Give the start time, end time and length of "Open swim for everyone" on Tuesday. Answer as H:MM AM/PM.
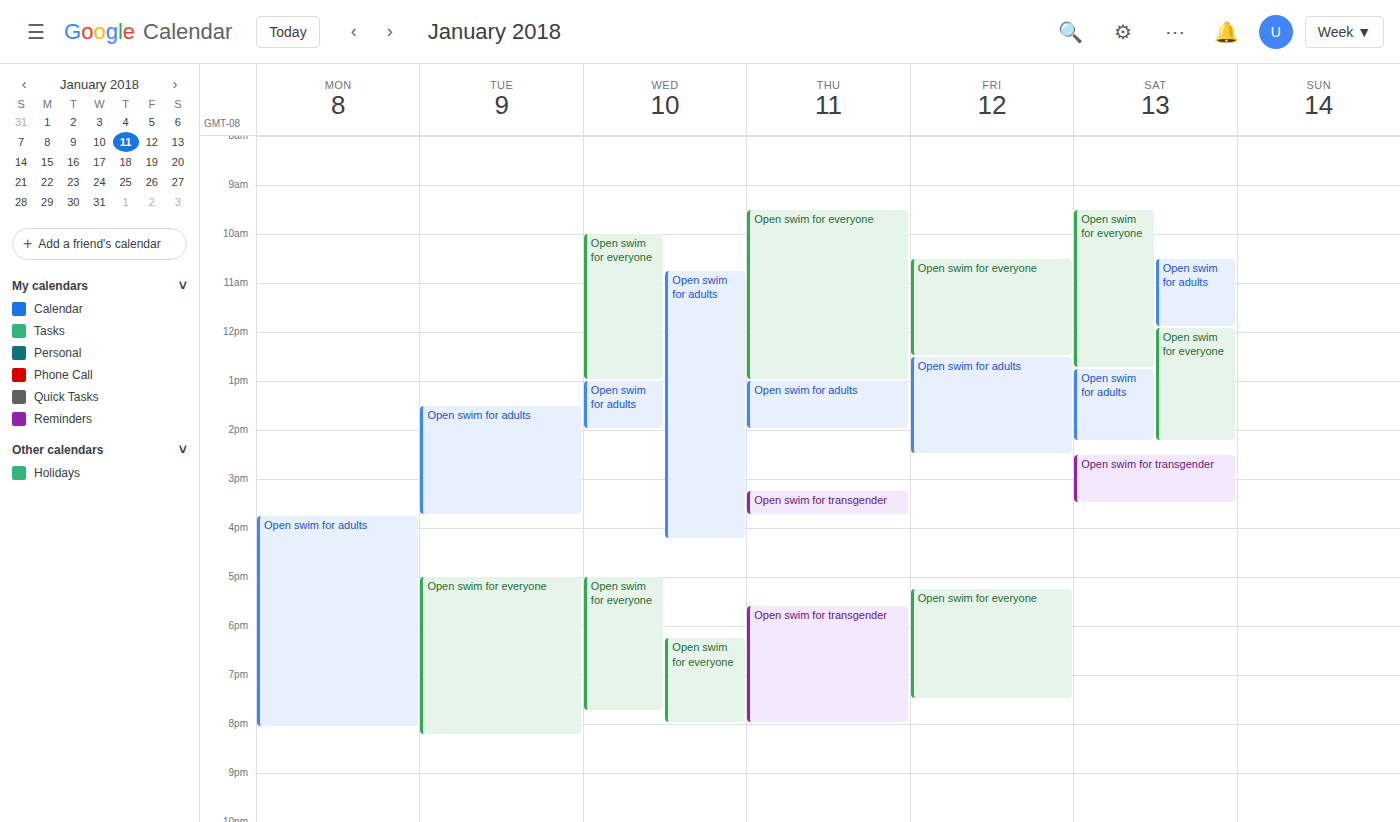
5:00 PM to 8:15 PM, 3 hours 15 minutes